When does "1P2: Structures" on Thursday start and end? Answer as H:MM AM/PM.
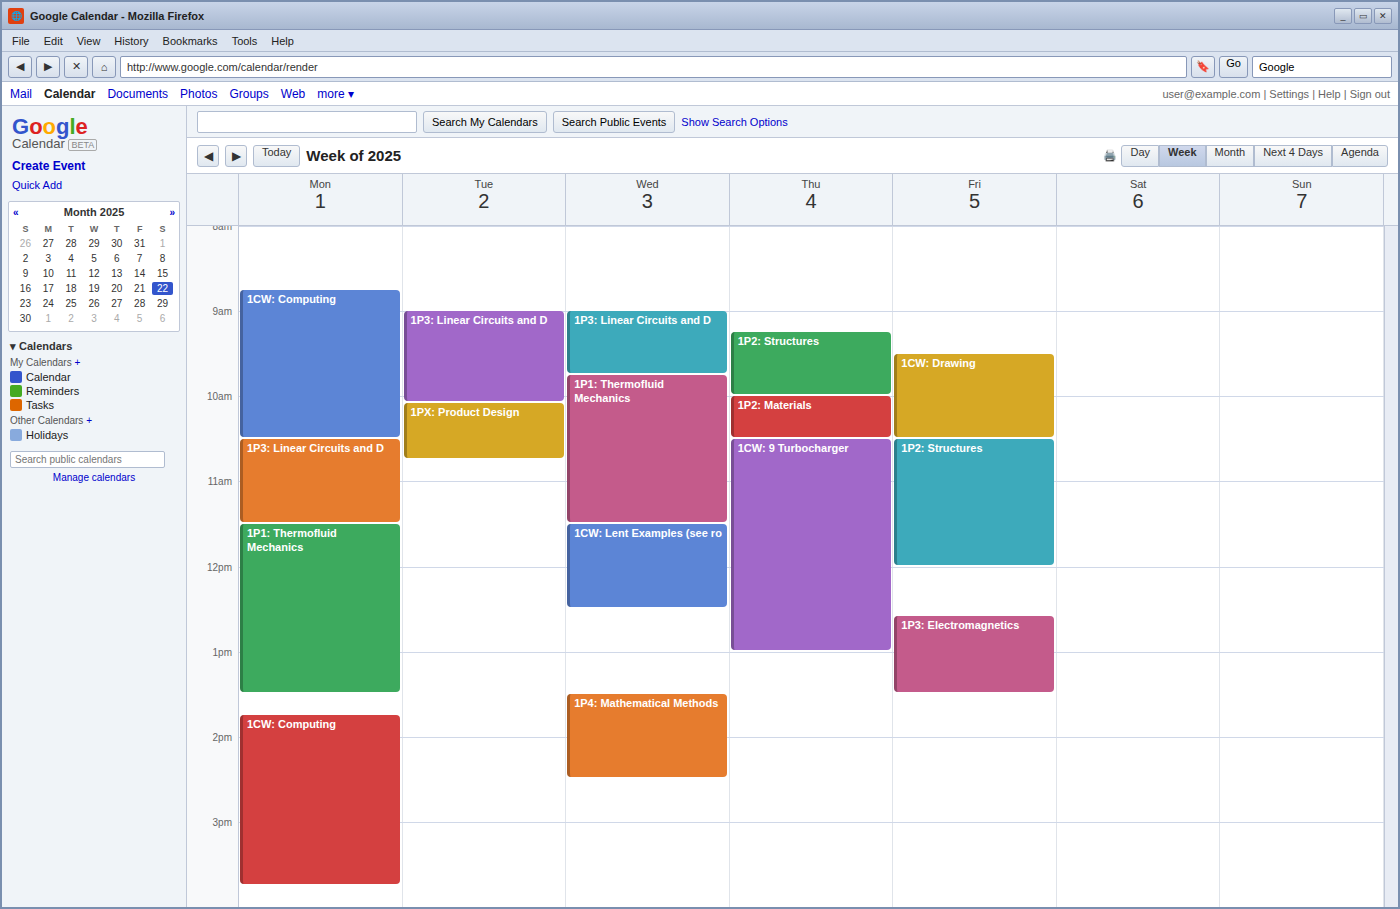
9:15 AM to 10:00 AM